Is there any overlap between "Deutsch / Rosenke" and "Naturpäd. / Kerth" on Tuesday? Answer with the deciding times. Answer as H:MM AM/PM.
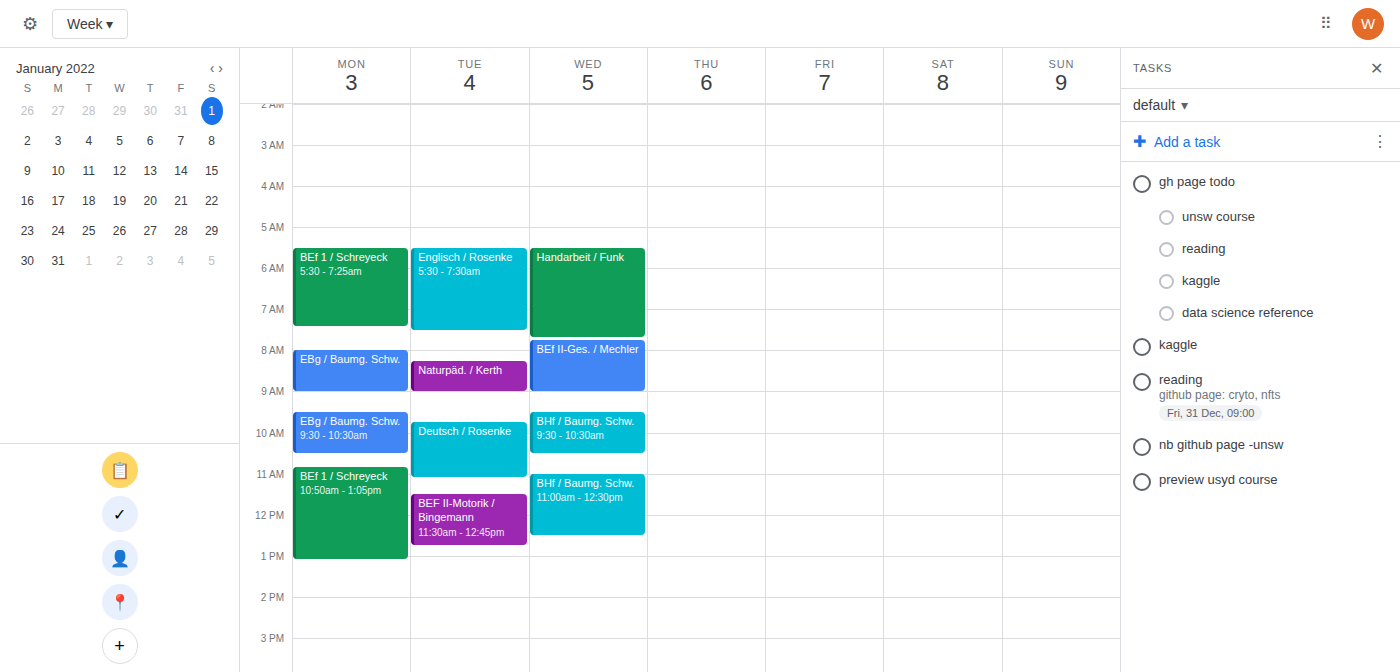
"Naturpäd. / Kerth" ends at 9:00 AM and "Deutsch / Rosenke" starts at 9:45 AM -- no overlap.